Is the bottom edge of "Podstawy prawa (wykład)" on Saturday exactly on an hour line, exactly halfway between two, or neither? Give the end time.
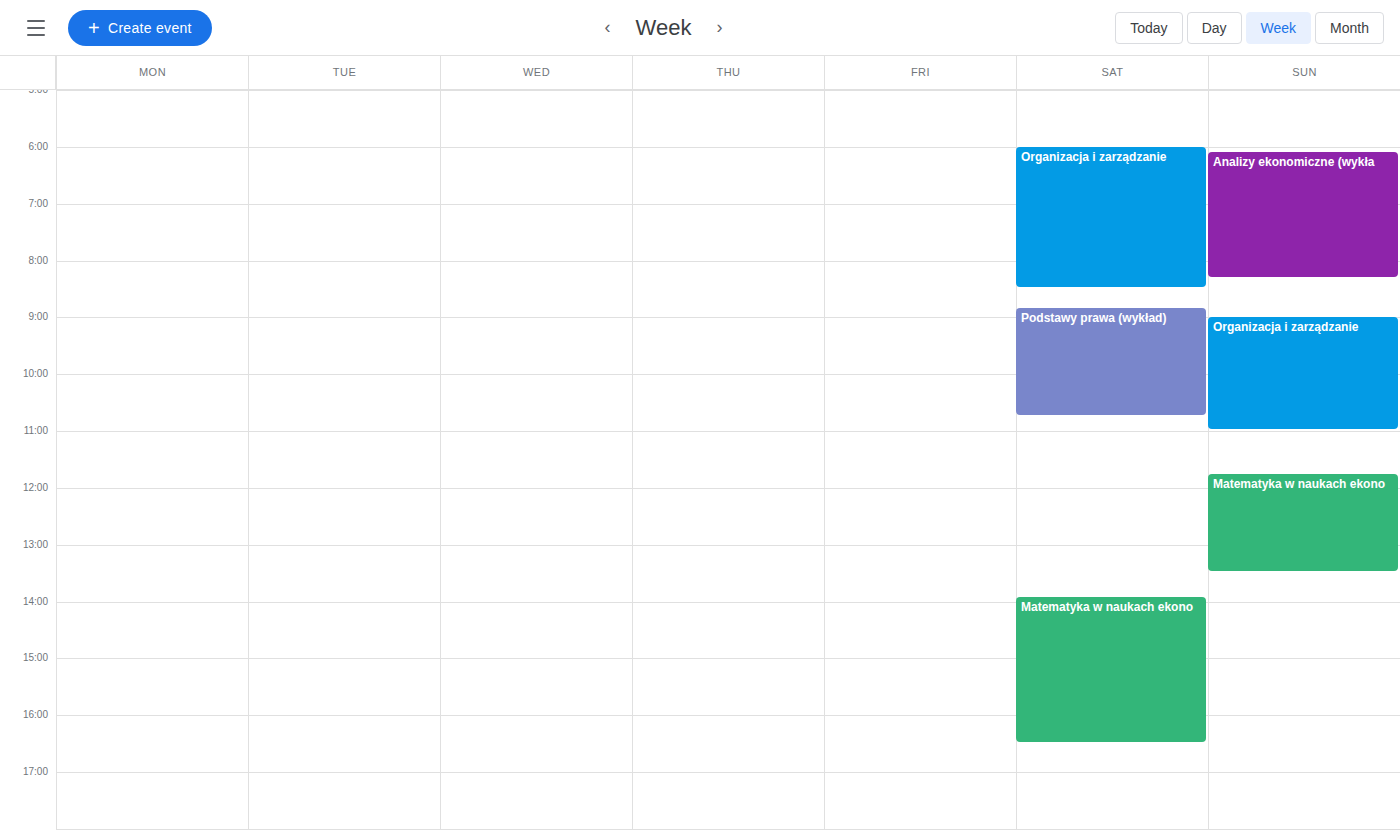
10:45 AM -- neither: three quarters of the way from the 10 AM line to the 11 AM line.